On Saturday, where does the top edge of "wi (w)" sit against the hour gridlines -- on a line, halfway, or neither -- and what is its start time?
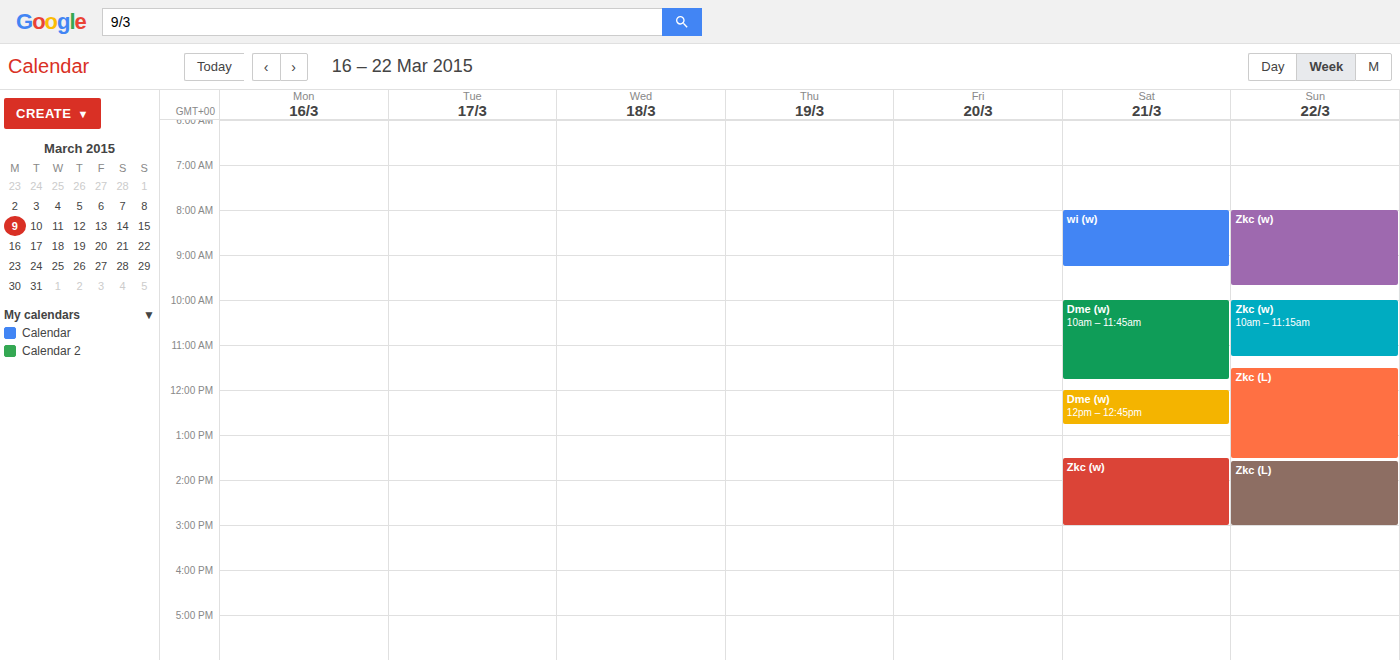
8:00 AM -- exactly on the 8 AM line.